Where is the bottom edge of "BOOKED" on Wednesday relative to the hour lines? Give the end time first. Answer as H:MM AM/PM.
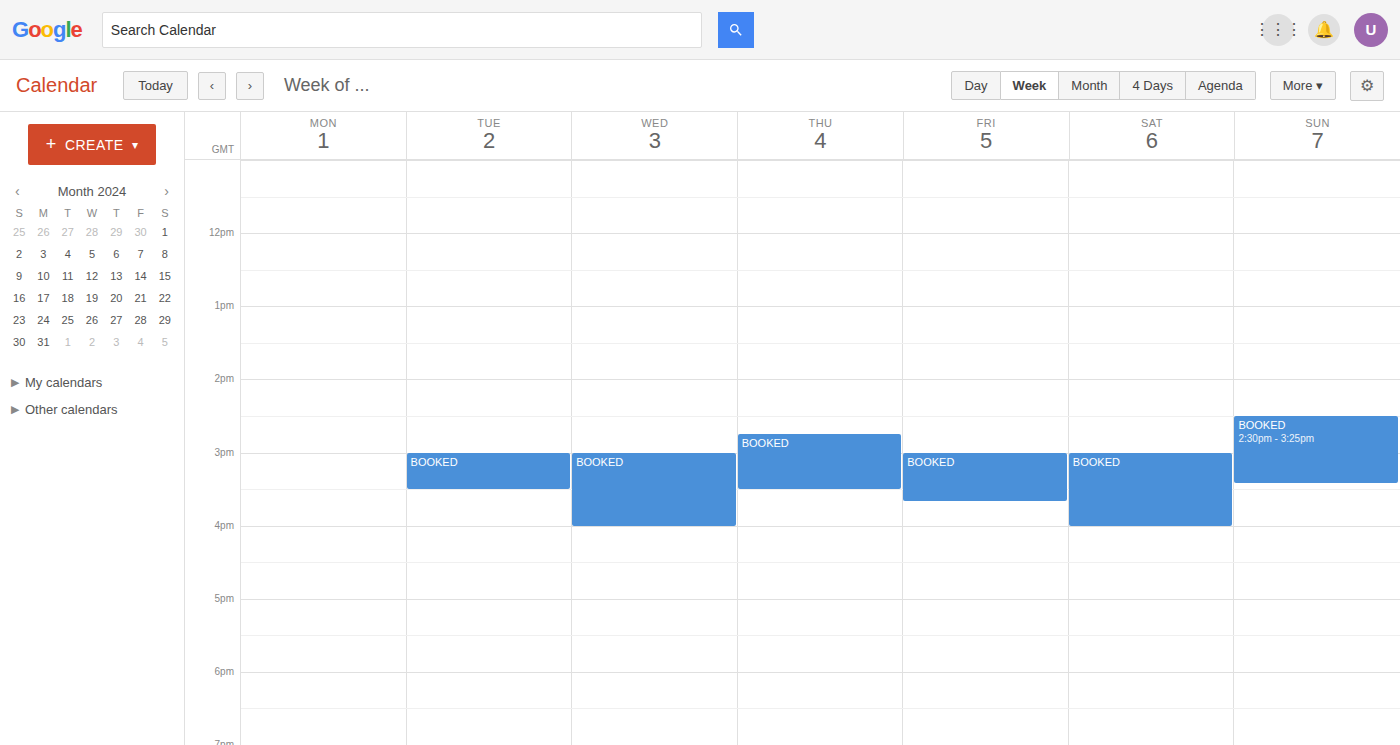
4:00 PM -- exactly on the 4 PM line.